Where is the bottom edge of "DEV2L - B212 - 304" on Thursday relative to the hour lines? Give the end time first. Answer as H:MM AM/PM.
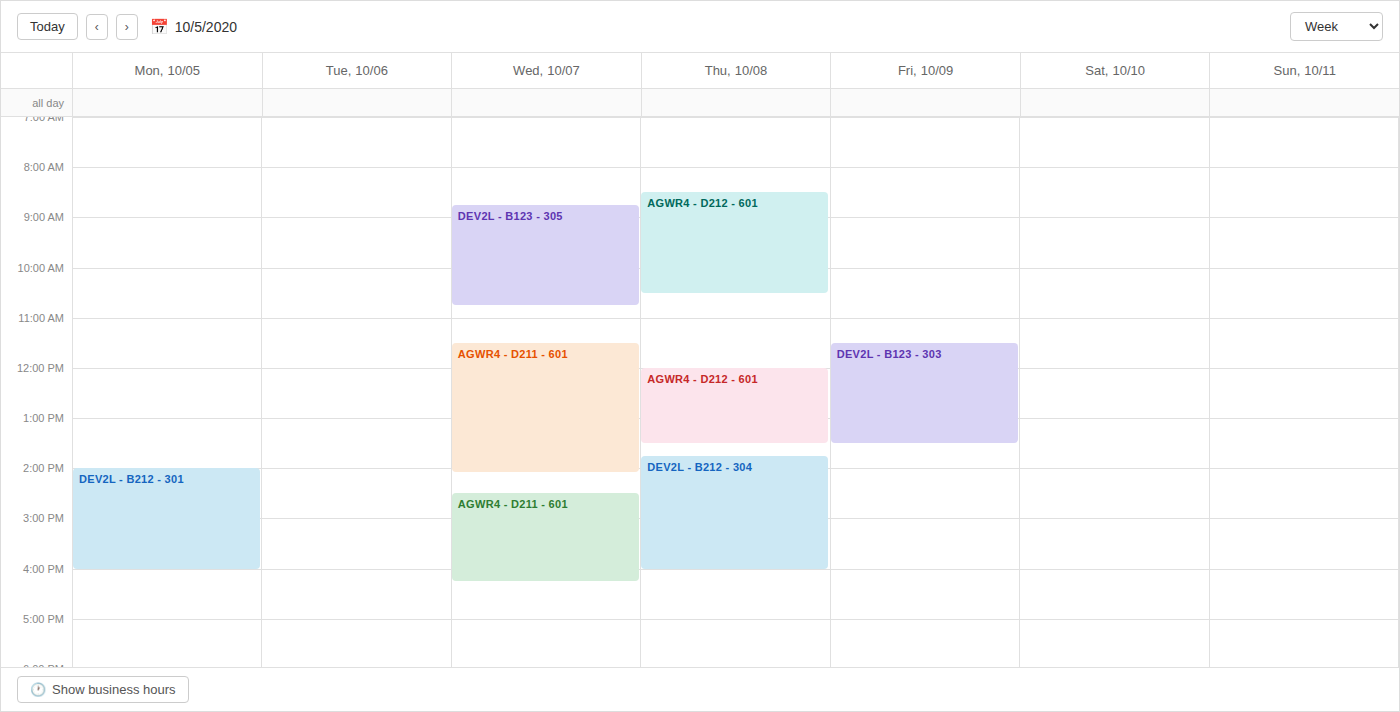
4:00 PM -- exactly on the 4 PM line.